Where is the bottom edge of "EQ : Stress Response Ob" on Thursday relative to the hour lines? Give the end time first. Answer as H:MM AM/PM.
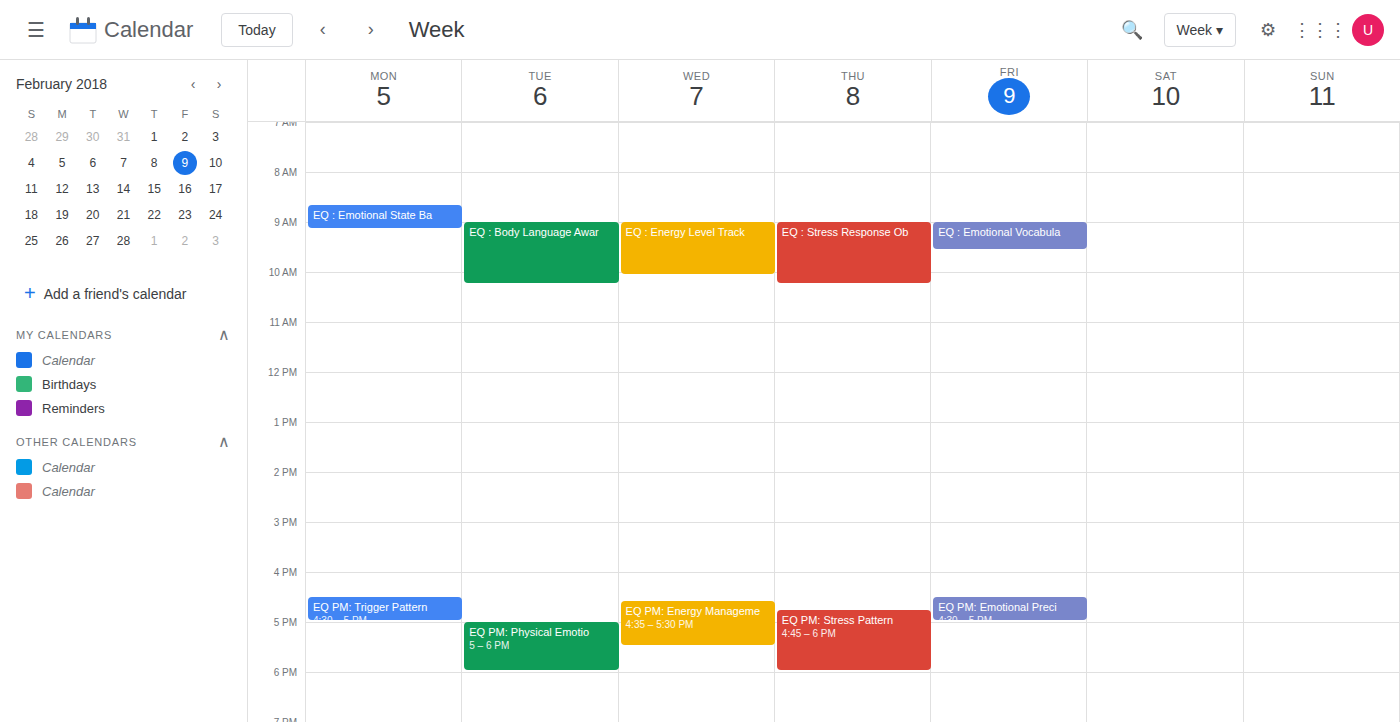
10:15 AM -- neither: a quarter of the way from the 10 AM line to the 11 AM line.